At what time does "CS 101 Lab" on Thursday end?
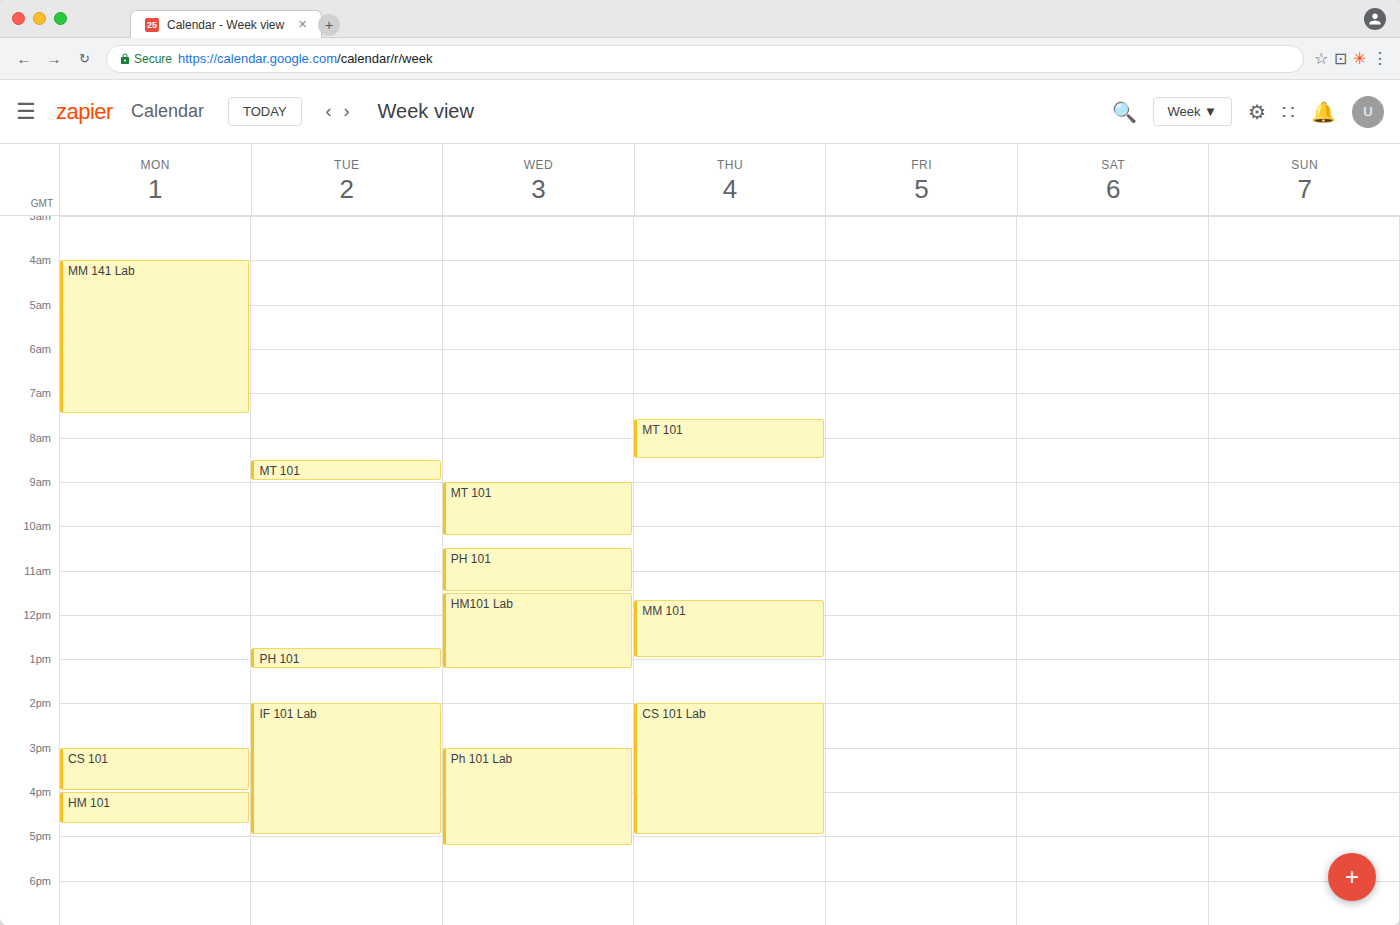
5:00 PM